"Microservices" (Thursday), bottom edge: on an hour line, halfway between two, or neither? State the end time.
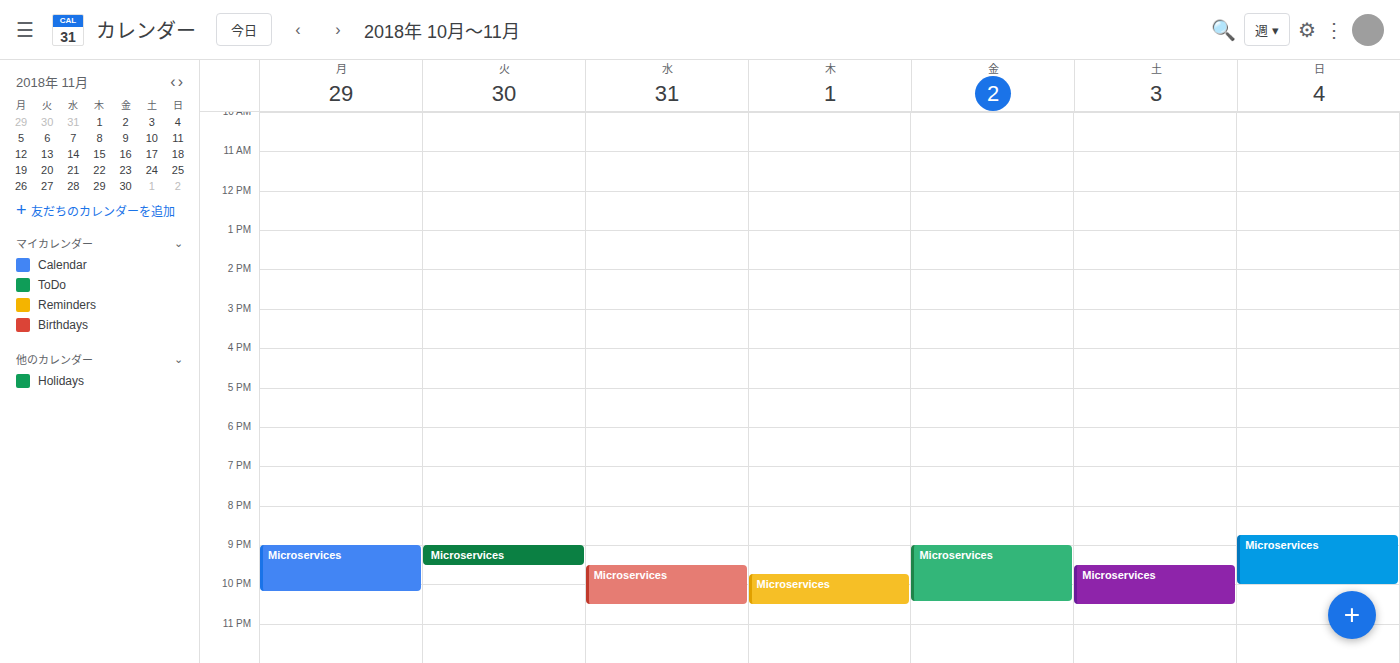
10:30 PM -- halfway between the 10 PM and 11 PM lines.